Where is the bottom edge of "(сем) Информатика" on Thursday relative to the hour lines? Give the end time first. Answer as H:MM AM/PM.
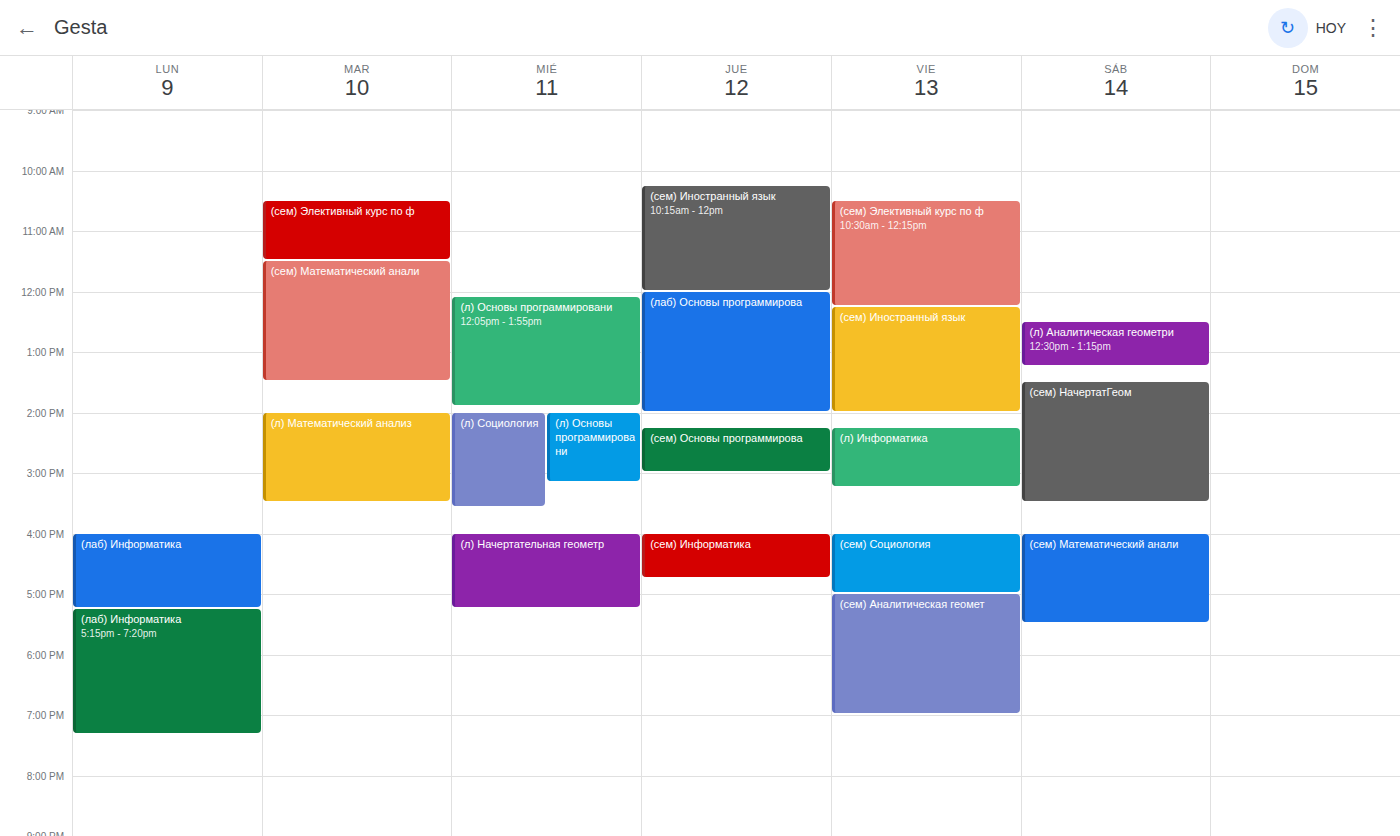
4:45 PM -- neither: three quarters of the way from the 4 PM line to the 5 PM line.